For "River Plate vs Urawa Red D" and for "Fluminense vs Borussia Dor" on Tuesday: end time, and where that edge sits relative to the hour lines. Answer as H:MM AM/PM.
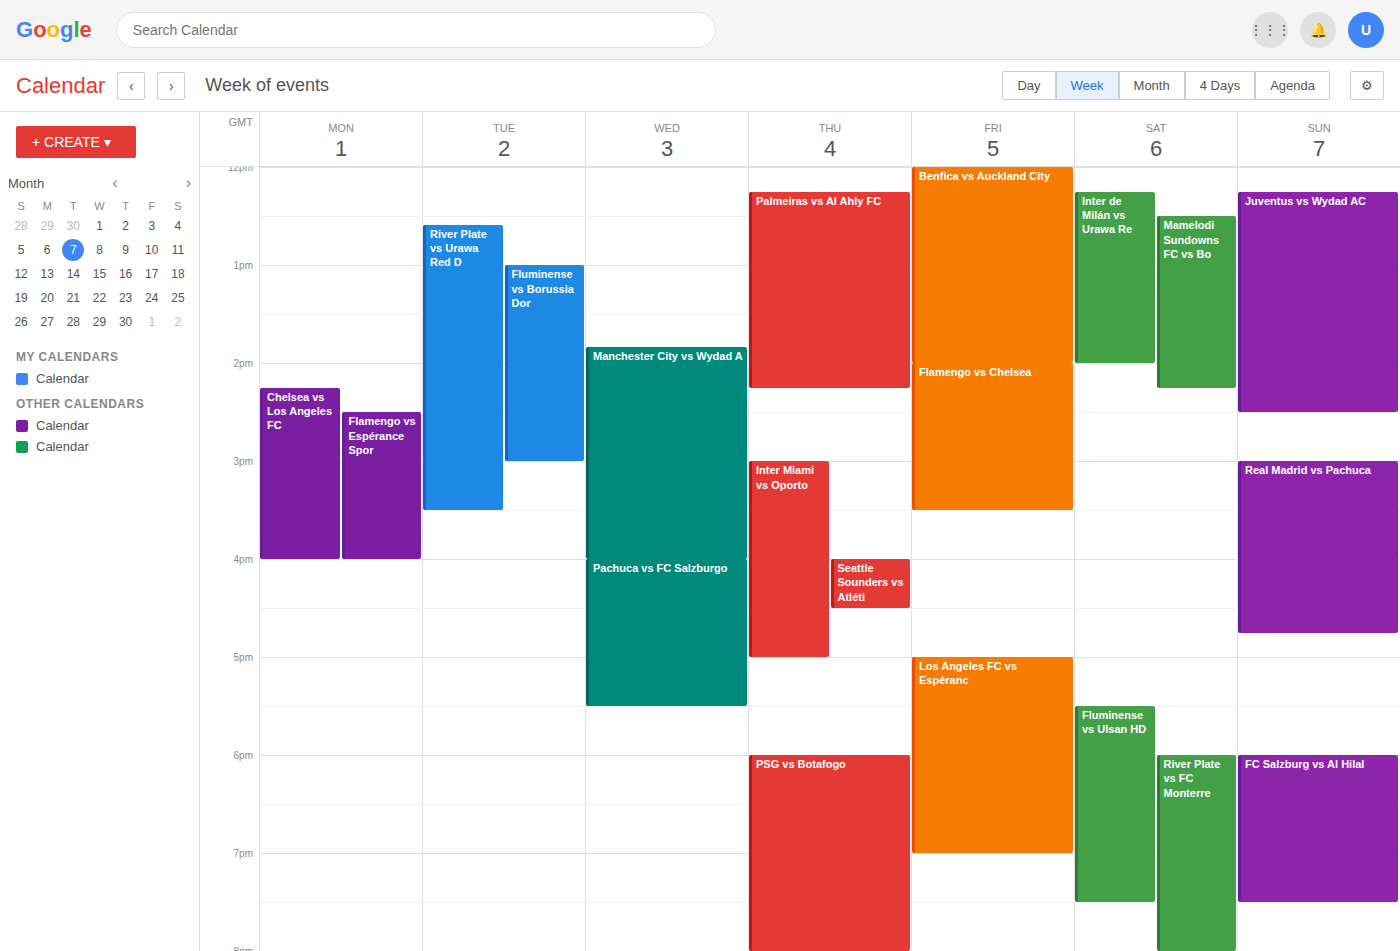
"River Plate vs Urawa Red D": 3:30 PM, halfway between the 3 PM and 4 PM lines. "Fluminense vs Borussia Dor": 3:00 PM, exactly on the 3 PM line.